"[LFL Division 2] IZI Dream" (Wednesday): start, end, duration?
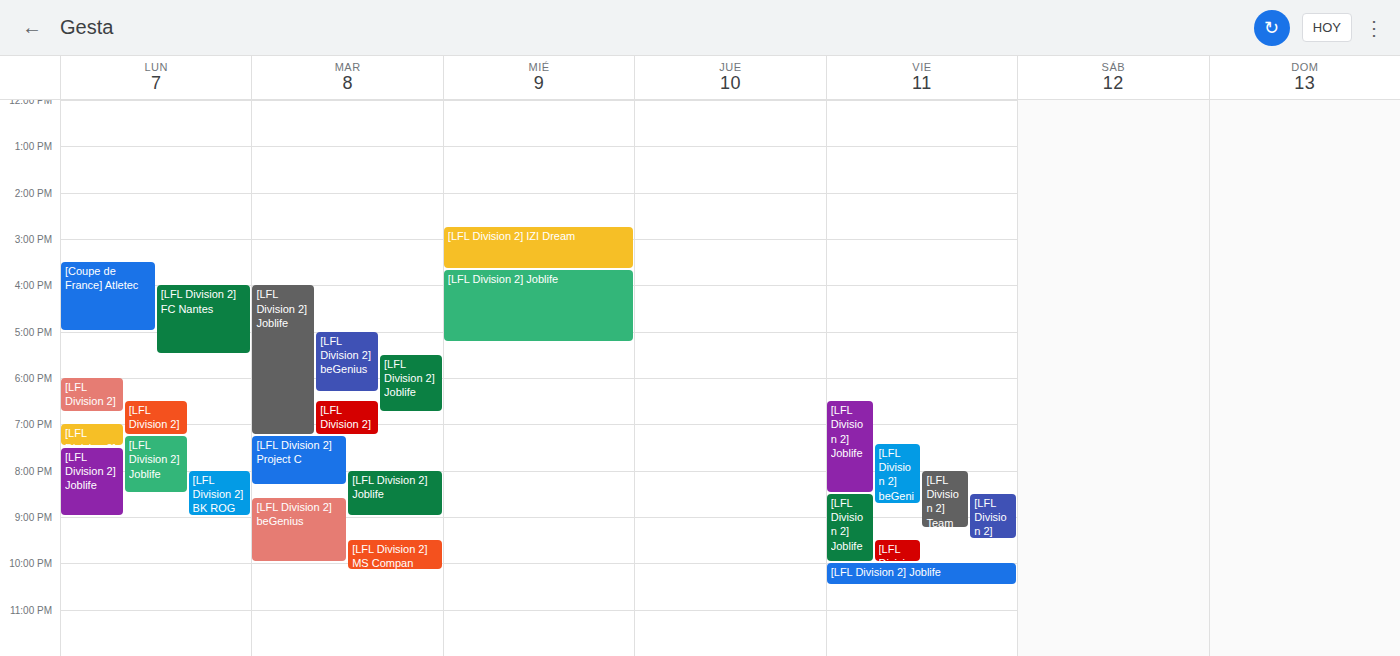
2:45 PM to 3:40 PM, 55 minutes